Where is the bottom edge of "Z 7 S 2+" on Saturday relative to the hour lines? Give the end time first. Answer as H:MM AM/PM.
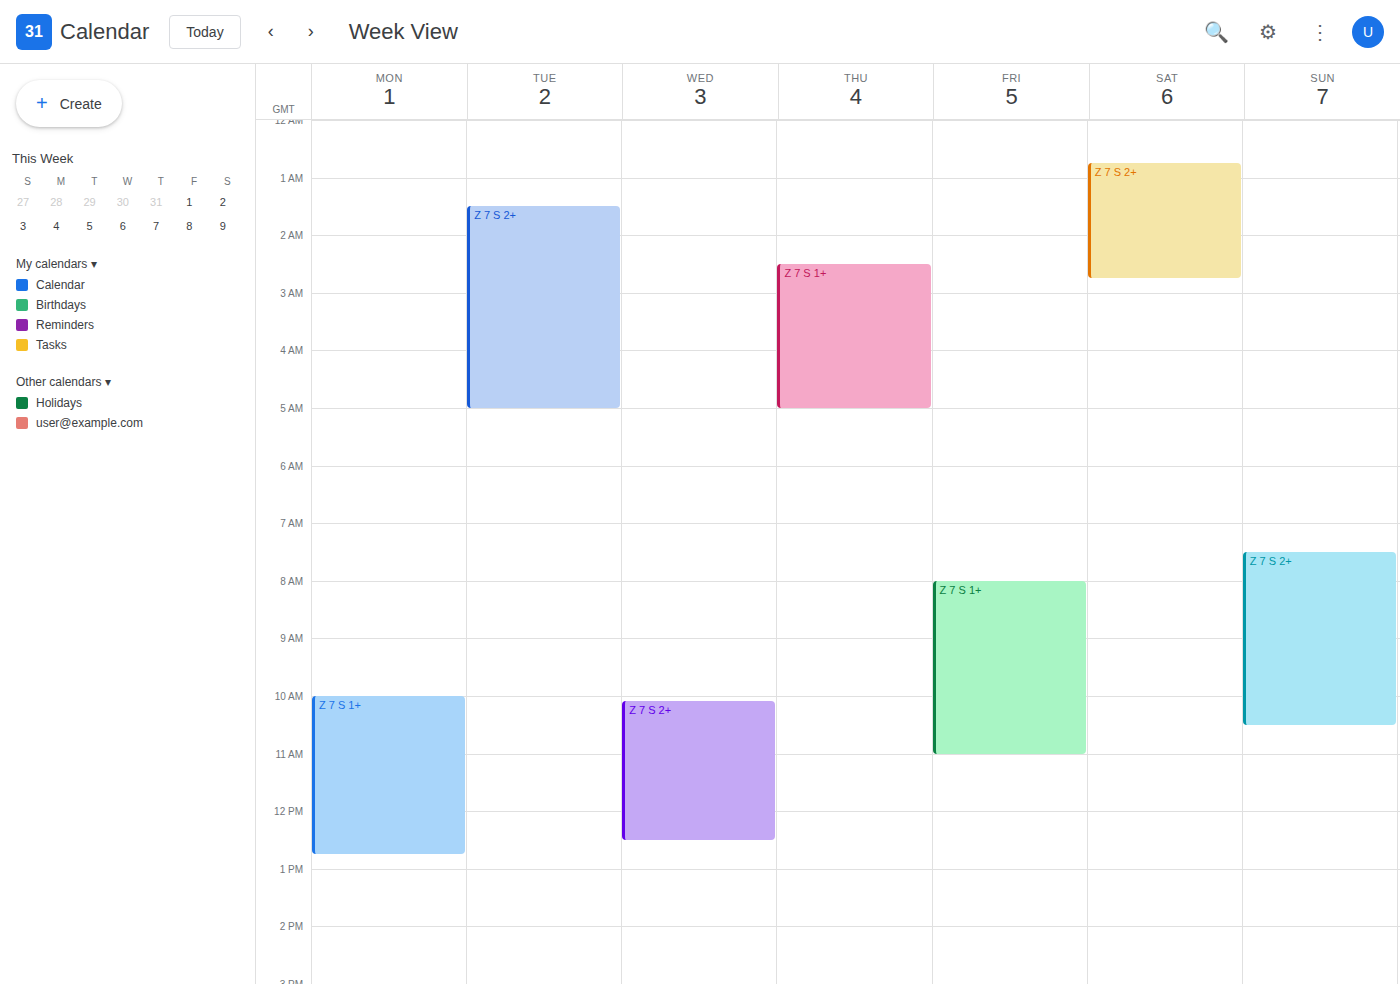
2:45 AM -- neither: three quarters of the way from the 2 AM line to the 3 AM line.